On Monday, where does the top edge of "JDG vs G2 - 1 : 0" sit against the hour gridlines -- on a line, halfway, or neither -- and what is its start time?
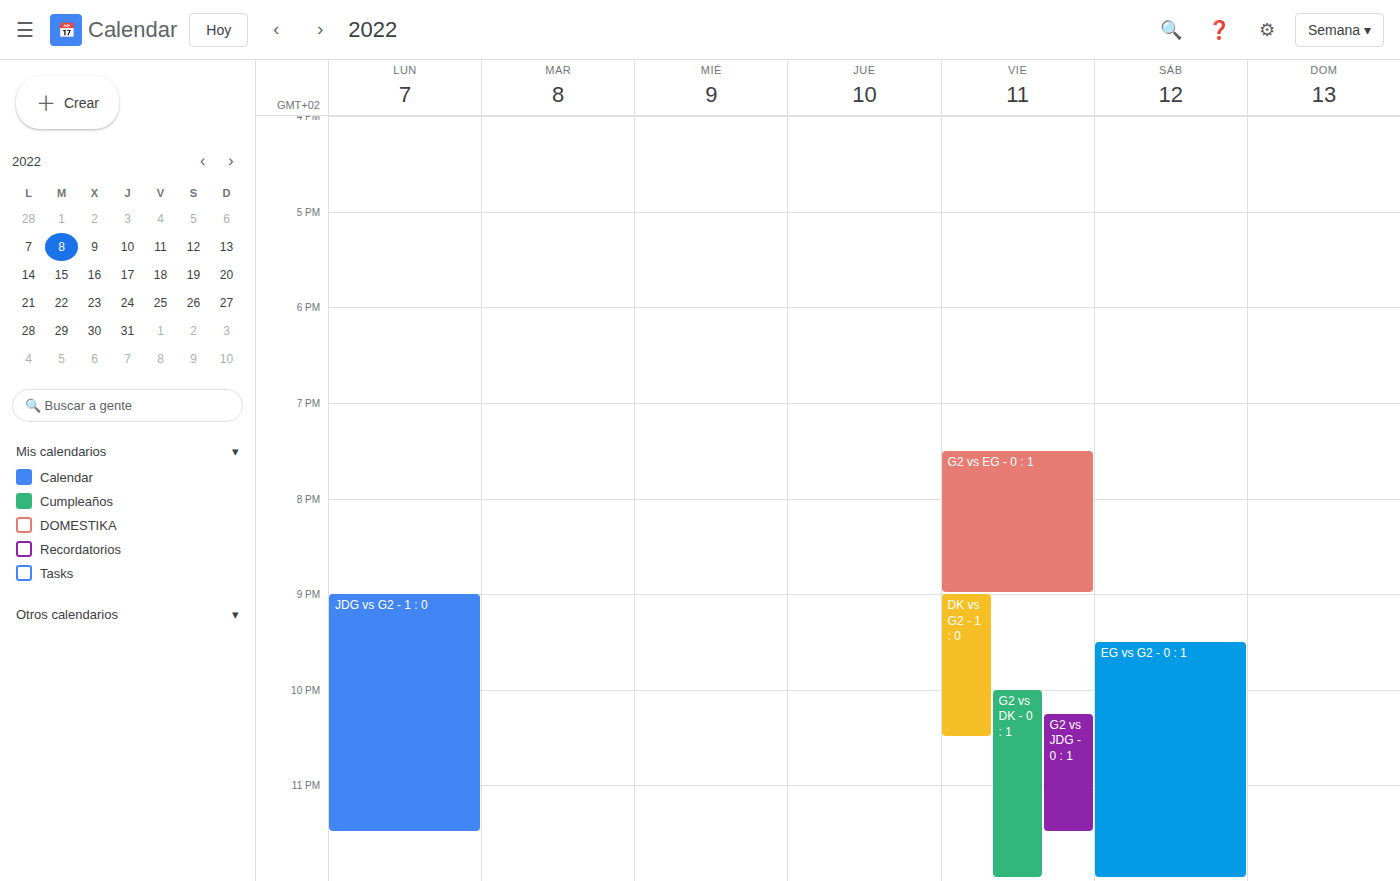
21:00 -- exactly on the 21:00 line.